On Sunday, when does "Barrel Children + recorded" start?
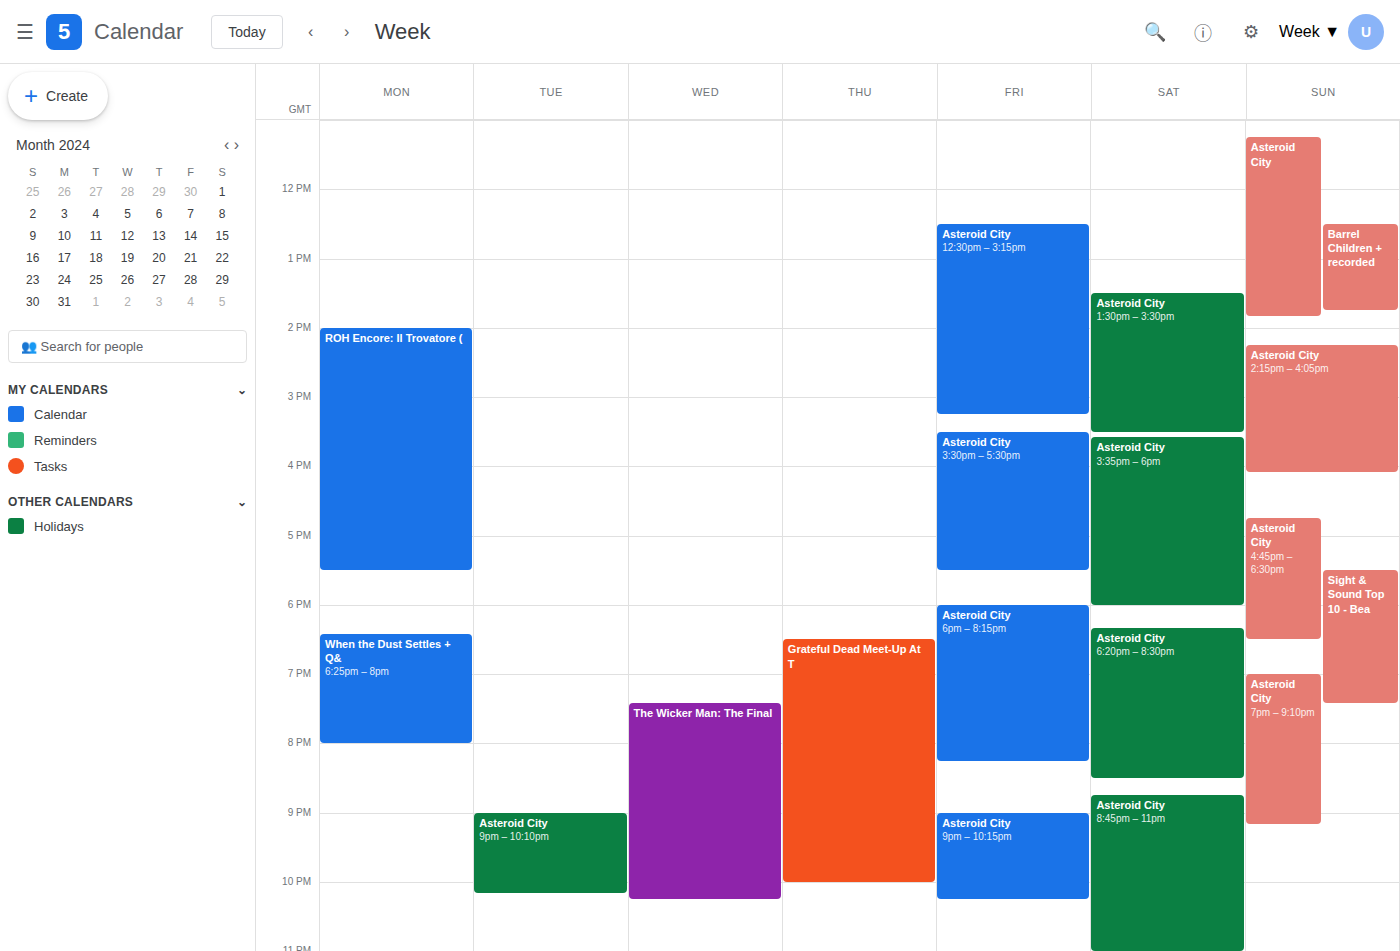
12:30 PM